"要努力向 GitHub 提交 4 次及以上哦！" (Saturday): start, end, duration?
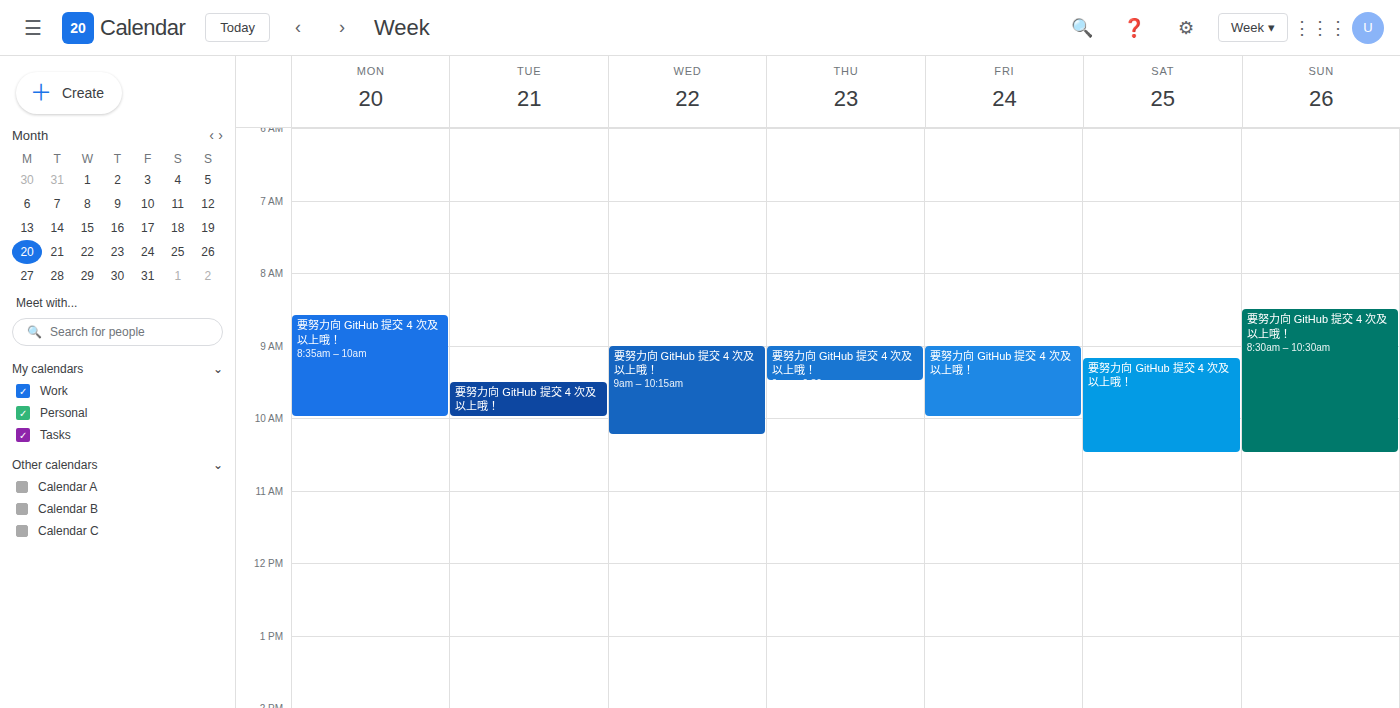
9:10 AM to 10:30 AM, 1 hour 20 minutes